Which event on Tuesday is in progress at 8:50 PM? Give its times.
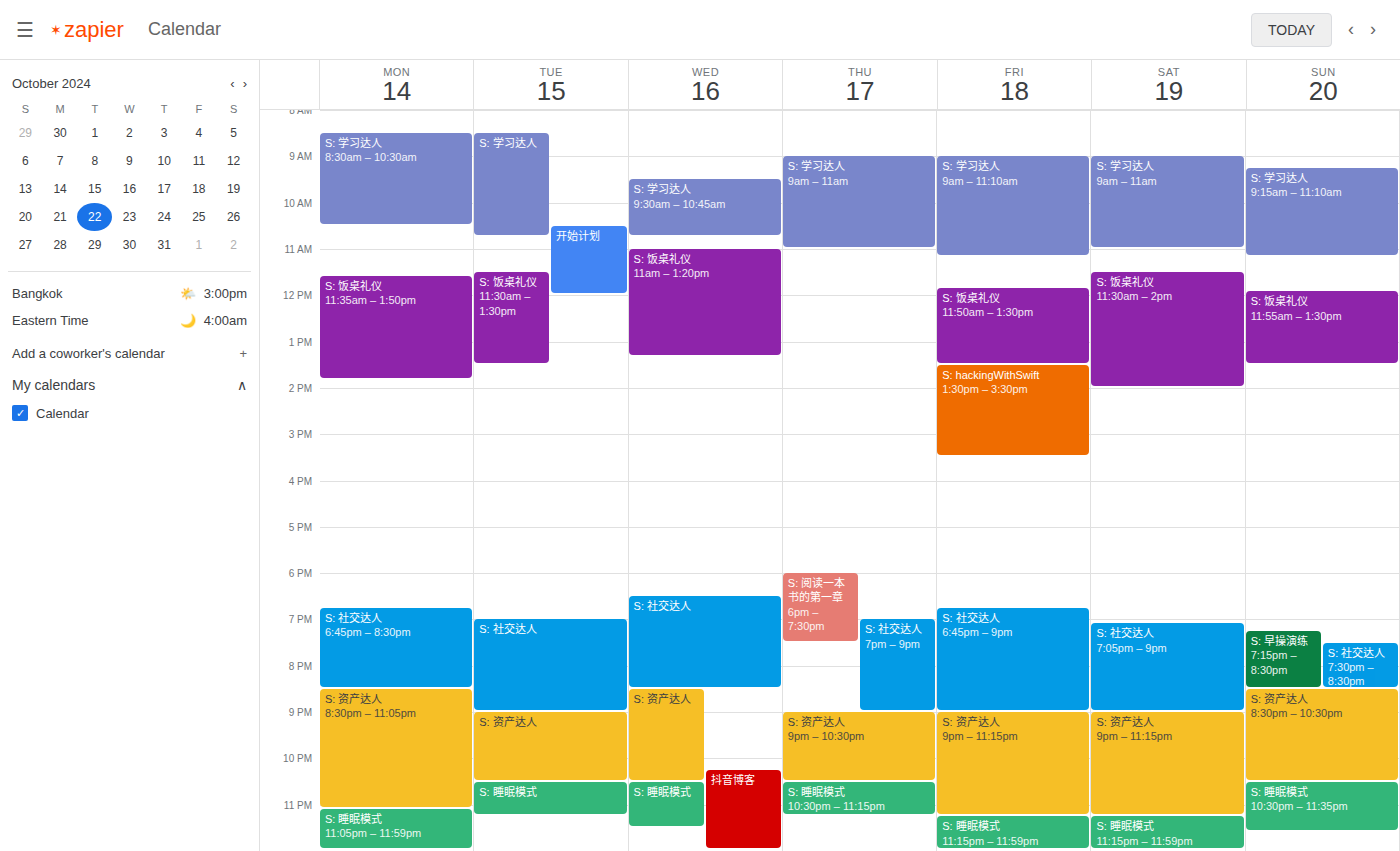
"S: 社交达人", 7:00 PM to 9:00 PM